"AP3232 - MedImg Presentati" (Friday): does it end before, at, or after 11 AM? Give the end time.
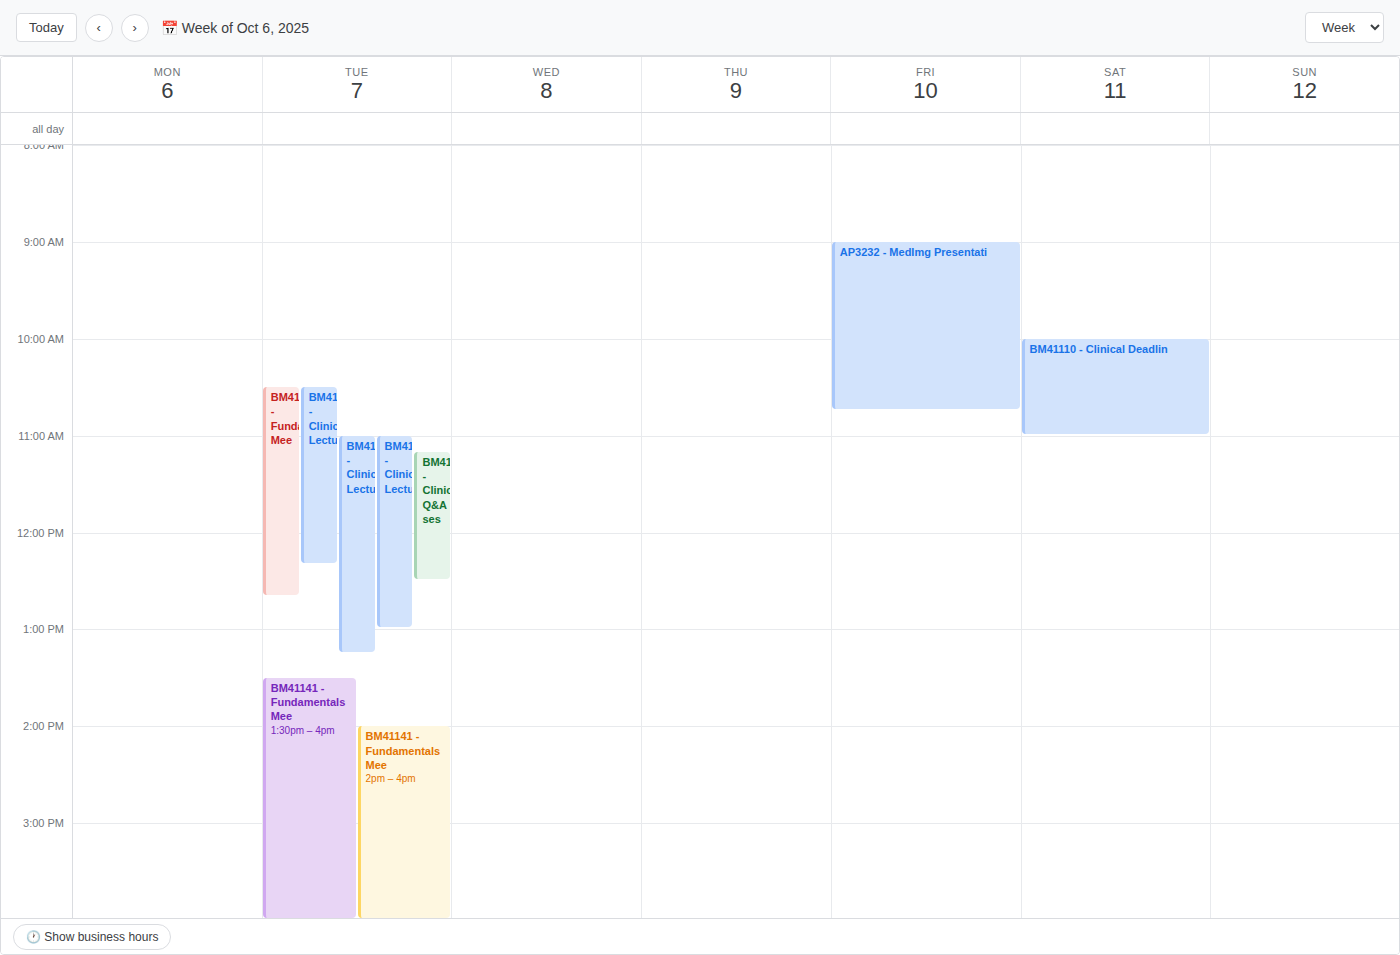
10:45 AM -- before 11 AM, 15 minutes above the 11 AM line.